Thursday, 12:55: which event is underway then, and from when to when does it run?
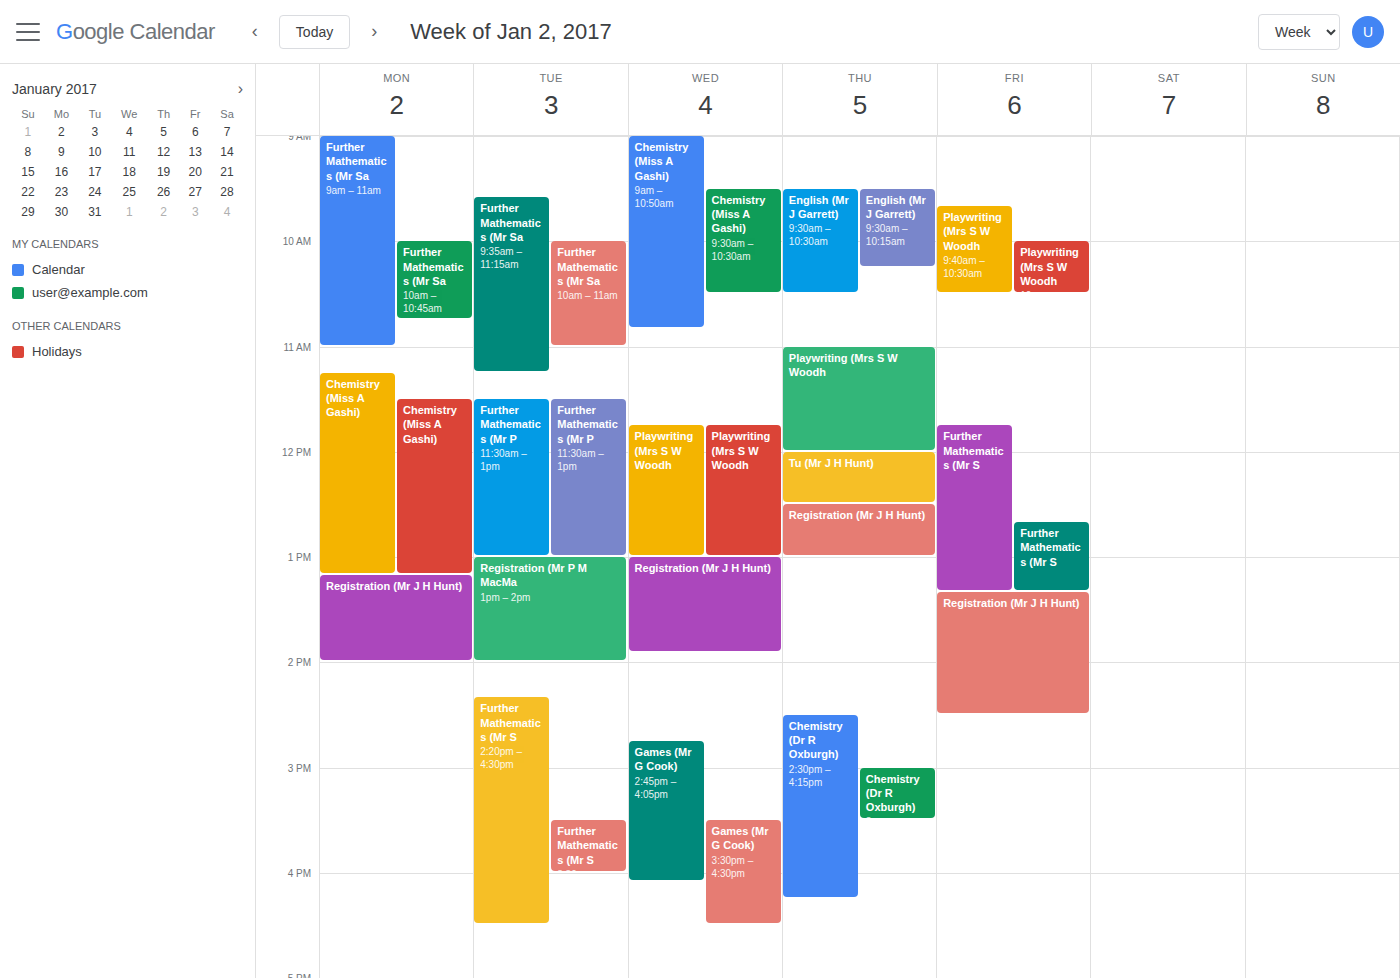
"Registration (Mr J H Hunt)", 12:30 to 13:00